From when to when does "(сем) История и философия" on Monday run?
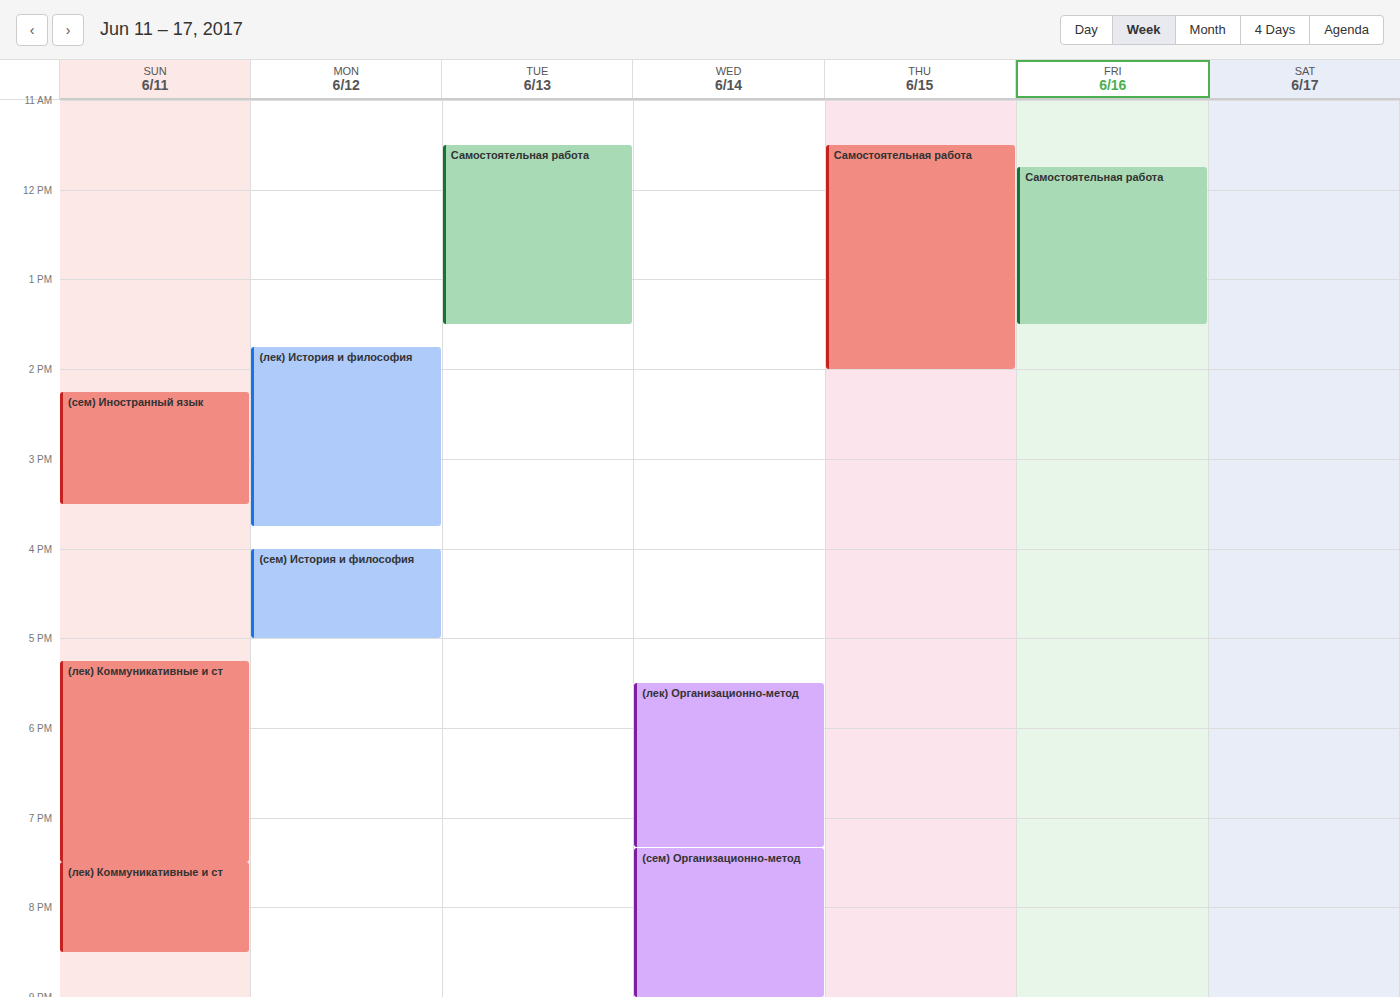
4:00 PM to 5:00 PM